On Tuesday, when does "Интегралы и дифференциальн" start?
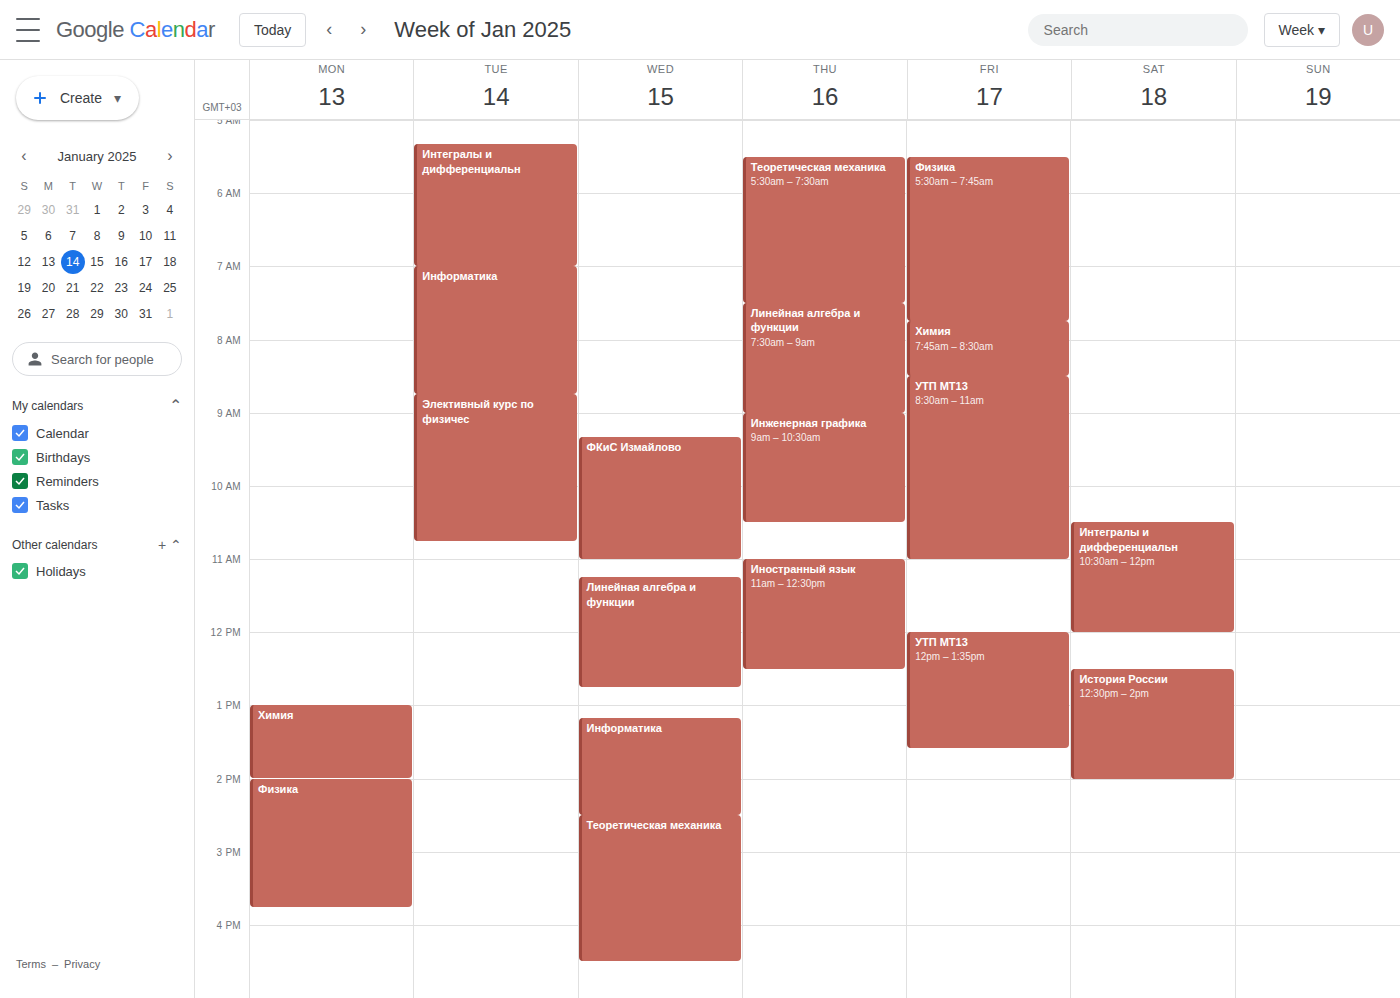
5:20 AM